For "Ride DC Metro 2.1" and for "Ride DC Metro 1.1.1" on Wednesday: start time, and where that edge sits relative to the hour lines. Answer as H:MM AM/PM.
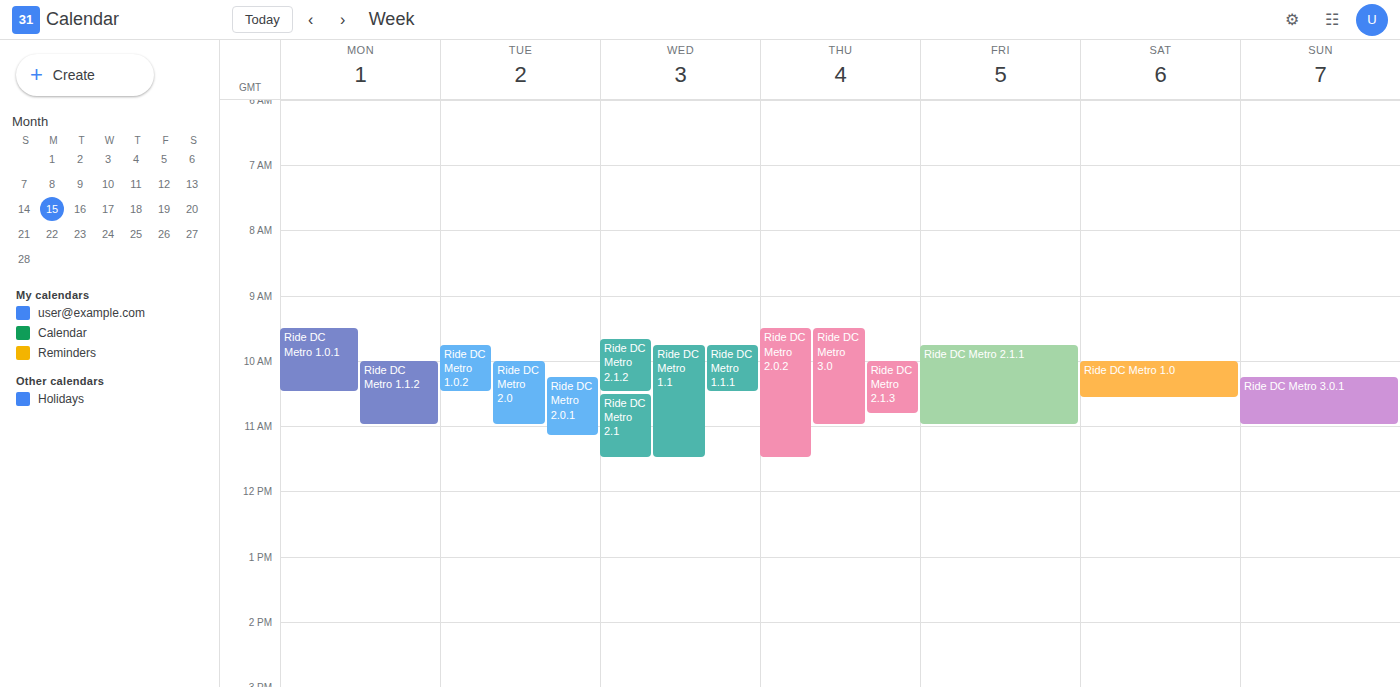
"Ride DC Metro 2.1": 10:30 AM, halfway between the 10 AM and 11 AM lines. "Ride DC Metro 1.1.1": 9:45 AM, neither: three quarters of the way from the 9 AM line to the 10 AM line.